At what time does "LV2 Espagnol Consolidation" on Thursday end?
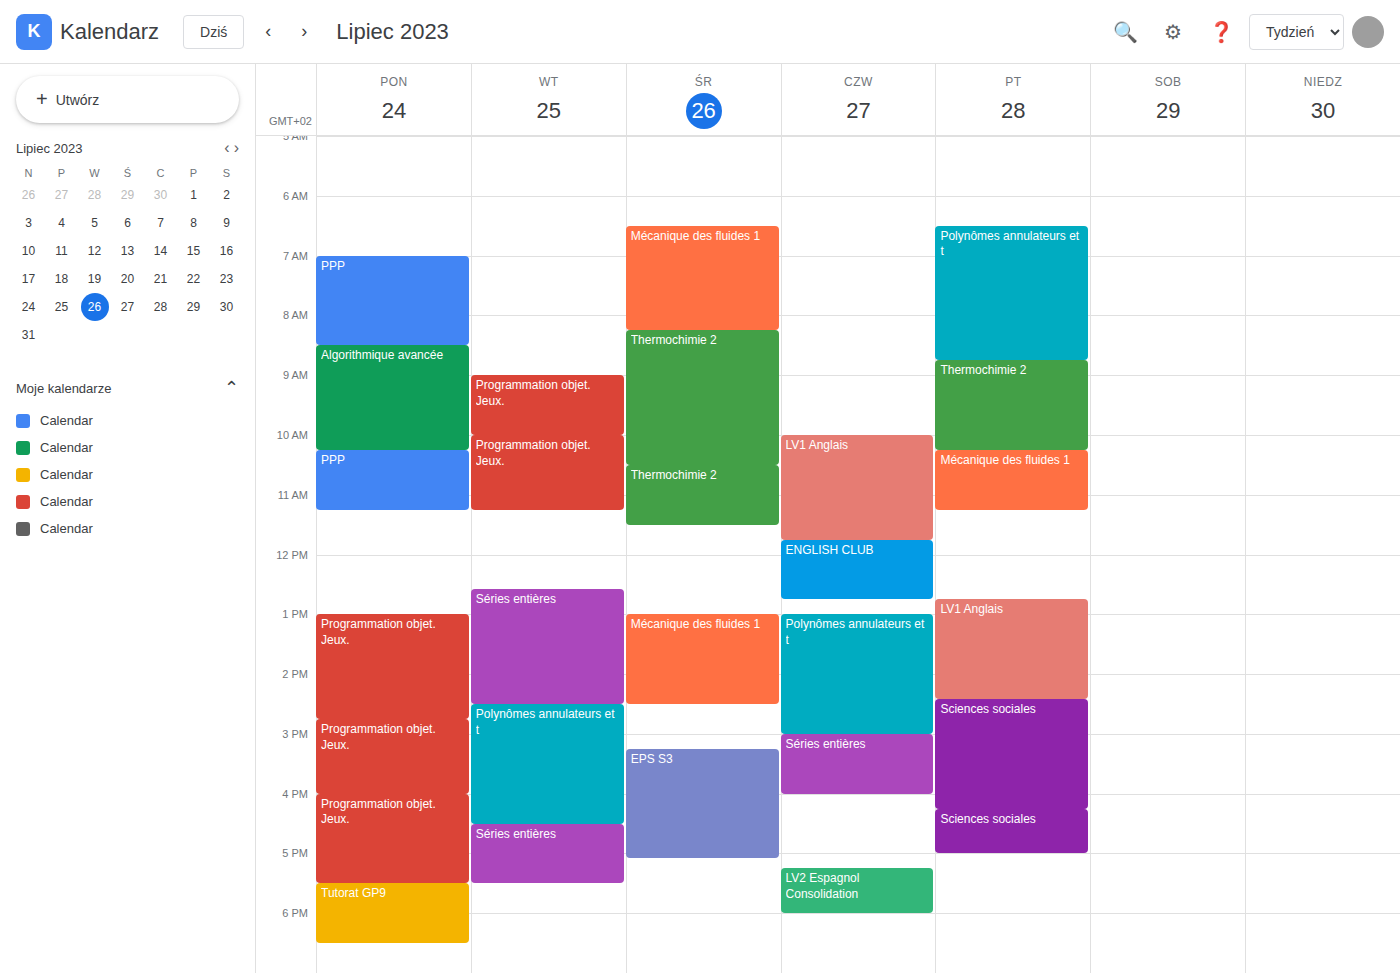
6:00 PM